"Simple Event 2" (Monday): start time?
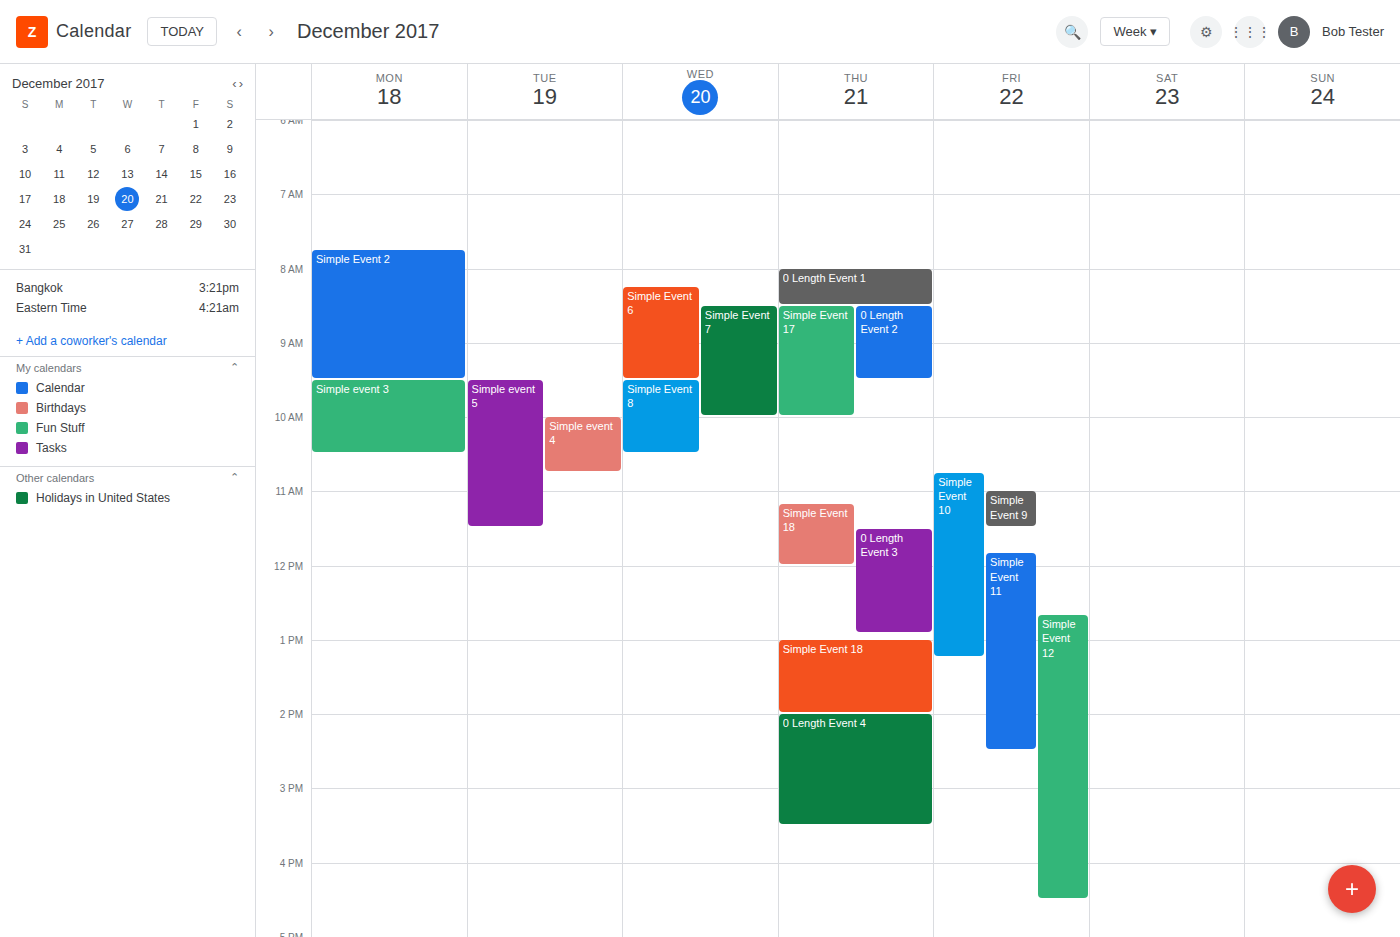
7:45 AM